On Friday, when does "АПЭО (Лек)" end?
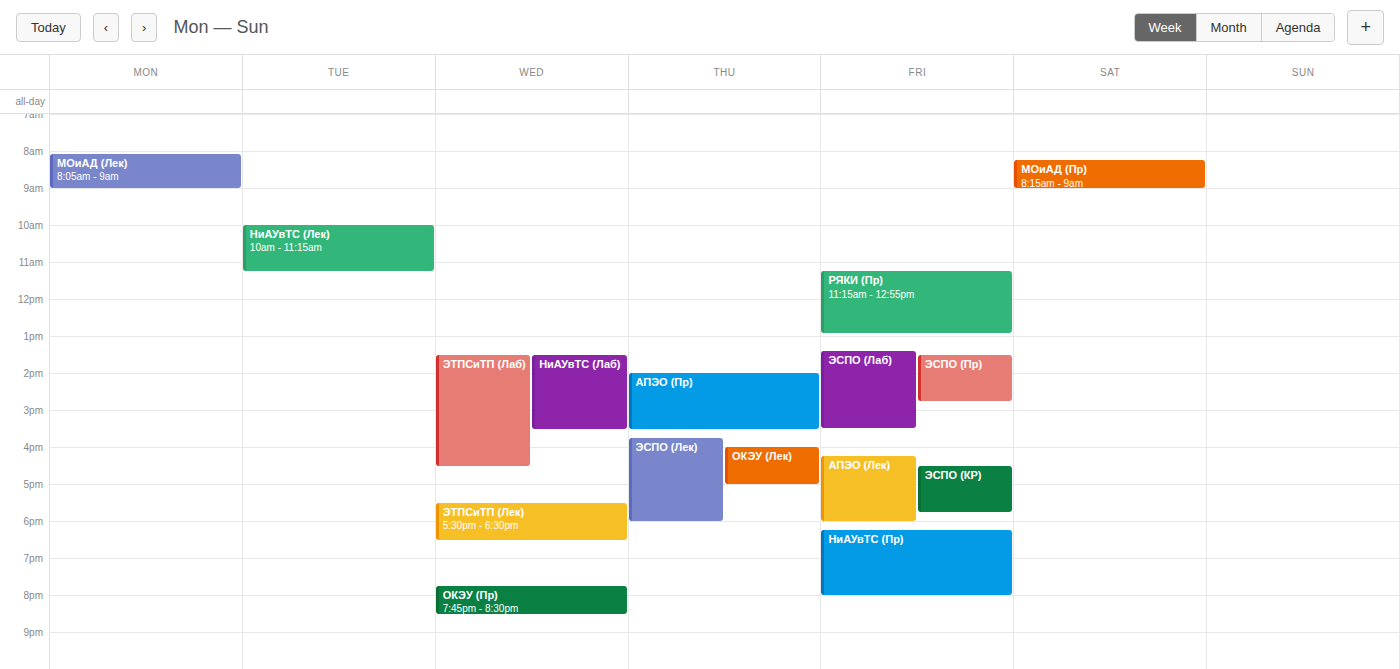
6:00 PM